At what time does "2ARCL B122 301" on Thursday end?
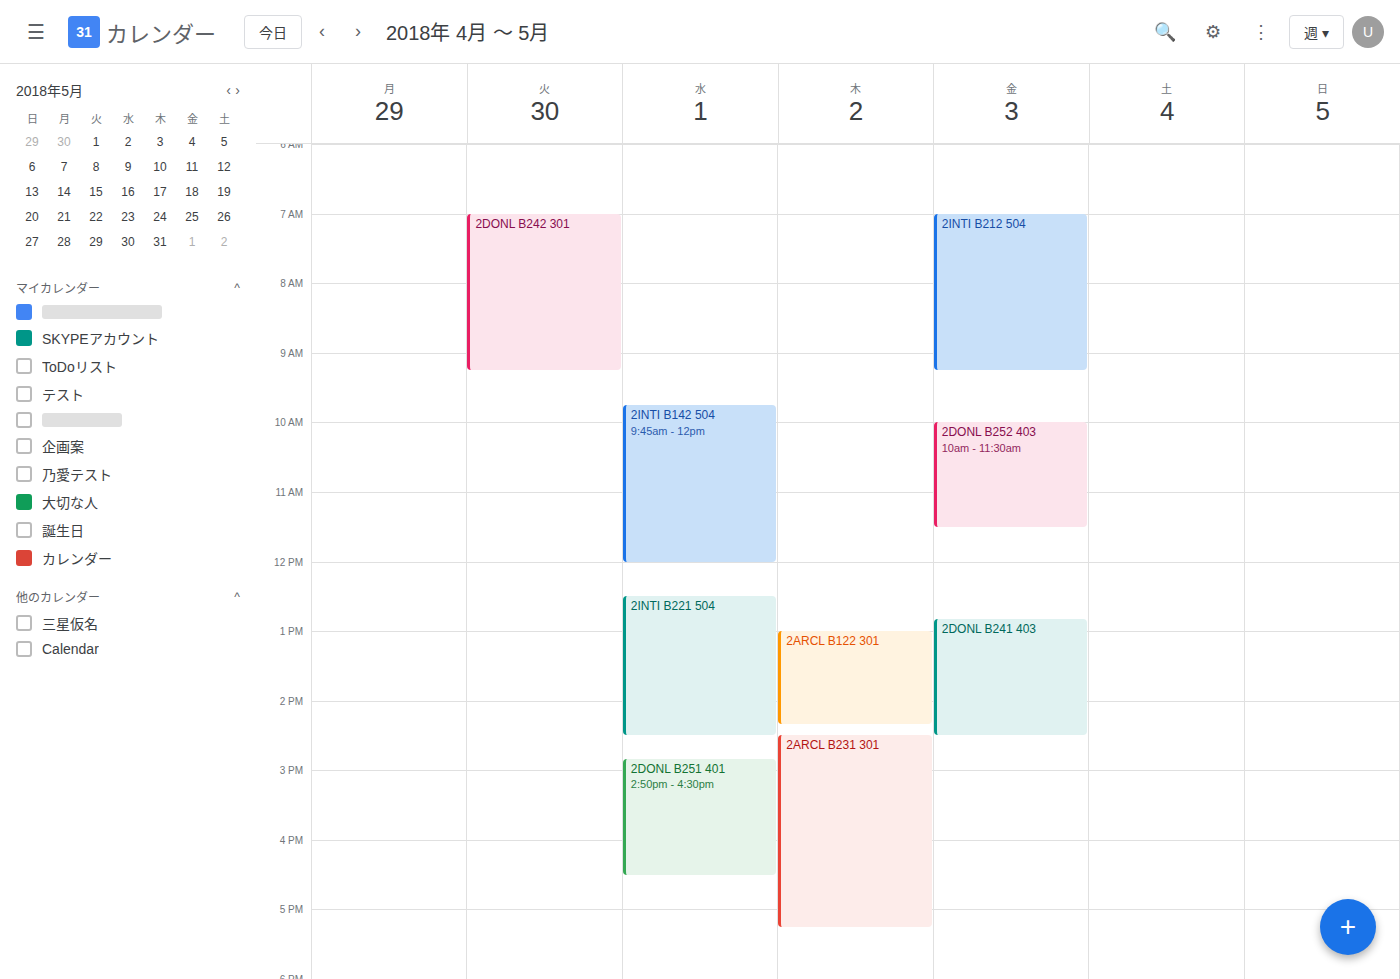
2:20 PM